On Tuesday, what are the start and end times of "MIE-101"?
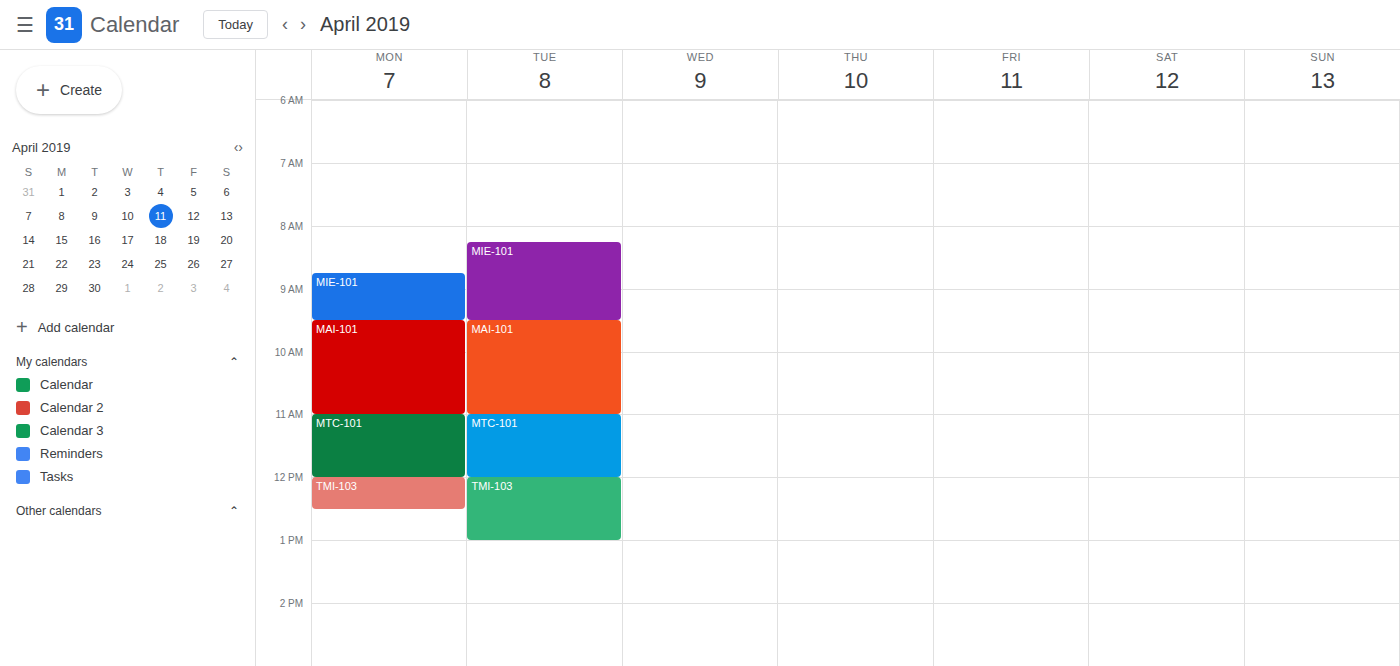
8:15 AM to 9:30 AM